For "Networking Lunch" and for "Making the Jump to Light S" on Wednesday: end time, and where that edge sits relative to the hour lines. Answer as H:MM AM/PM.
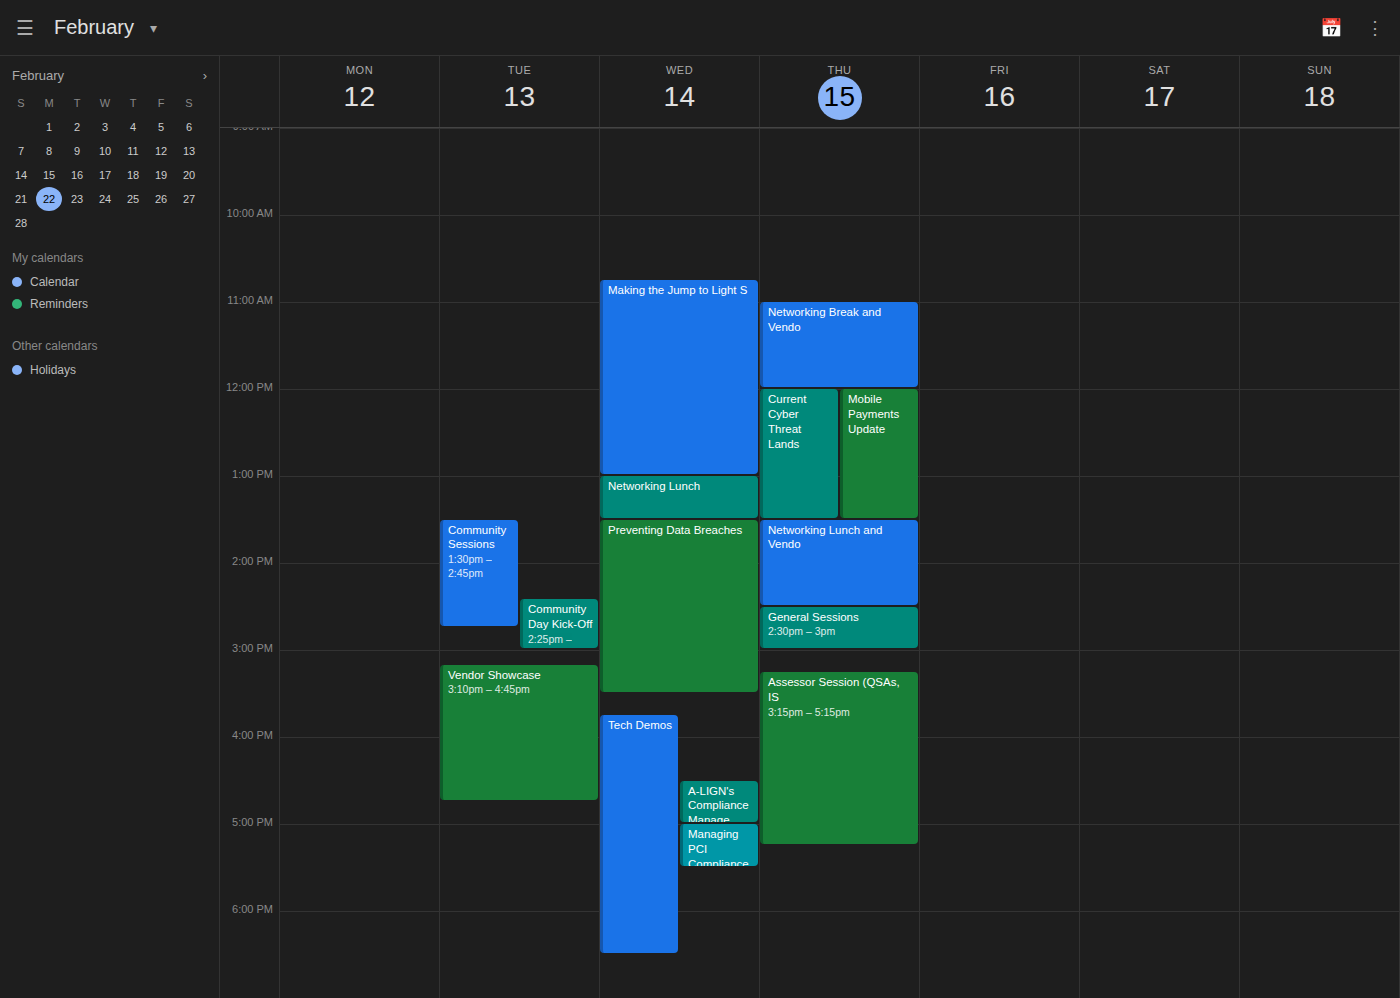
"Networking Lunch": 1:30 PM, halfway between the 1 PM and 2 PM lines. "Making the Jump to Light S": 1:00 PM, exactly on the 1 PM line.